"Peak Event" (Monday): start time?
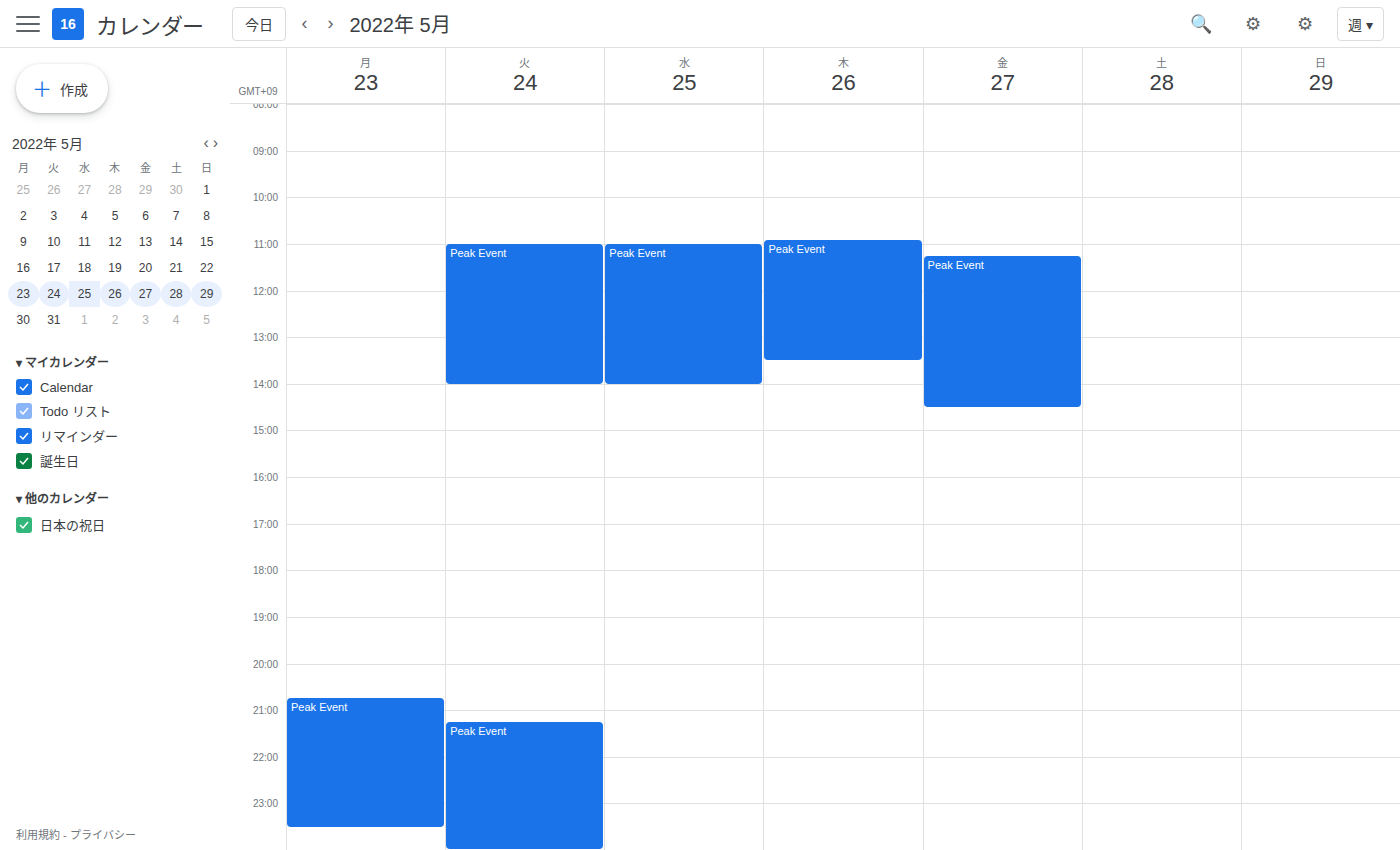
8:45 PM